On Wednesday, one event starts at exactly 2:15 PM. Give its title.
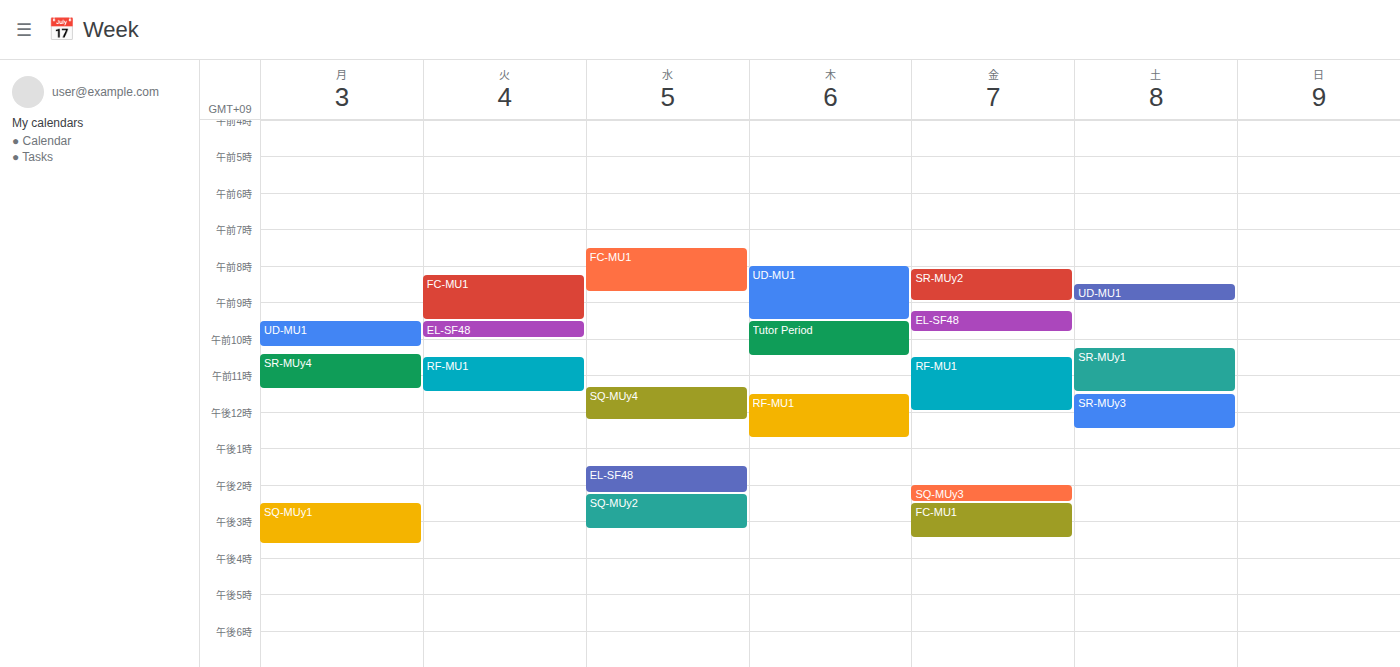
"SQ-MUy2"